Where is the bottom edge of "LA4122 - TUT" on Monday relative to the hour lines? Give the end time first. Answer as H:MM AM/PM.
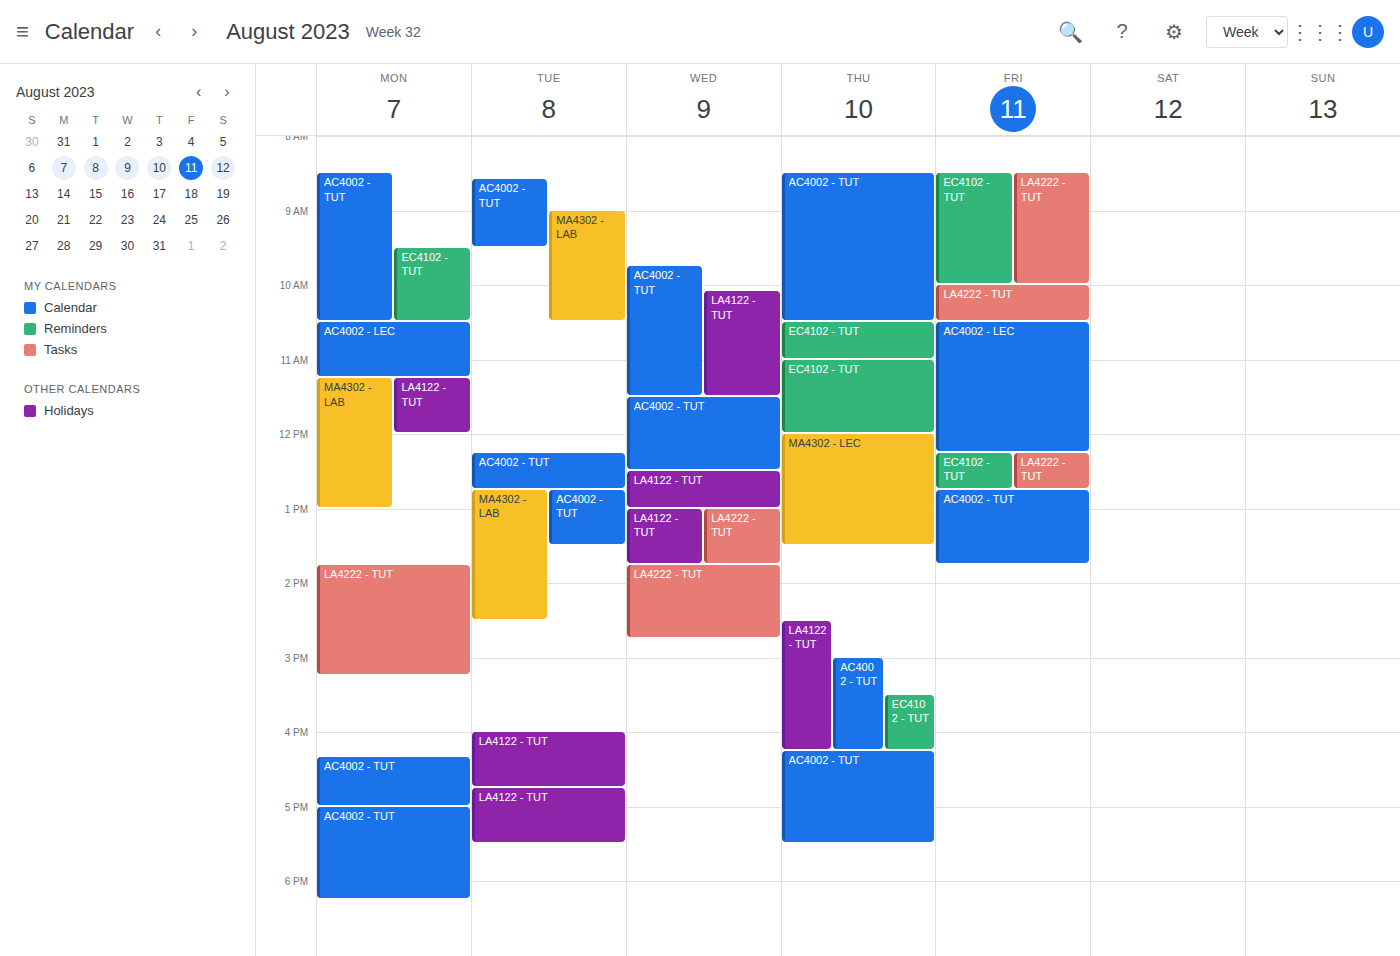
12:00 PM -- exactly on the 12 PM line.